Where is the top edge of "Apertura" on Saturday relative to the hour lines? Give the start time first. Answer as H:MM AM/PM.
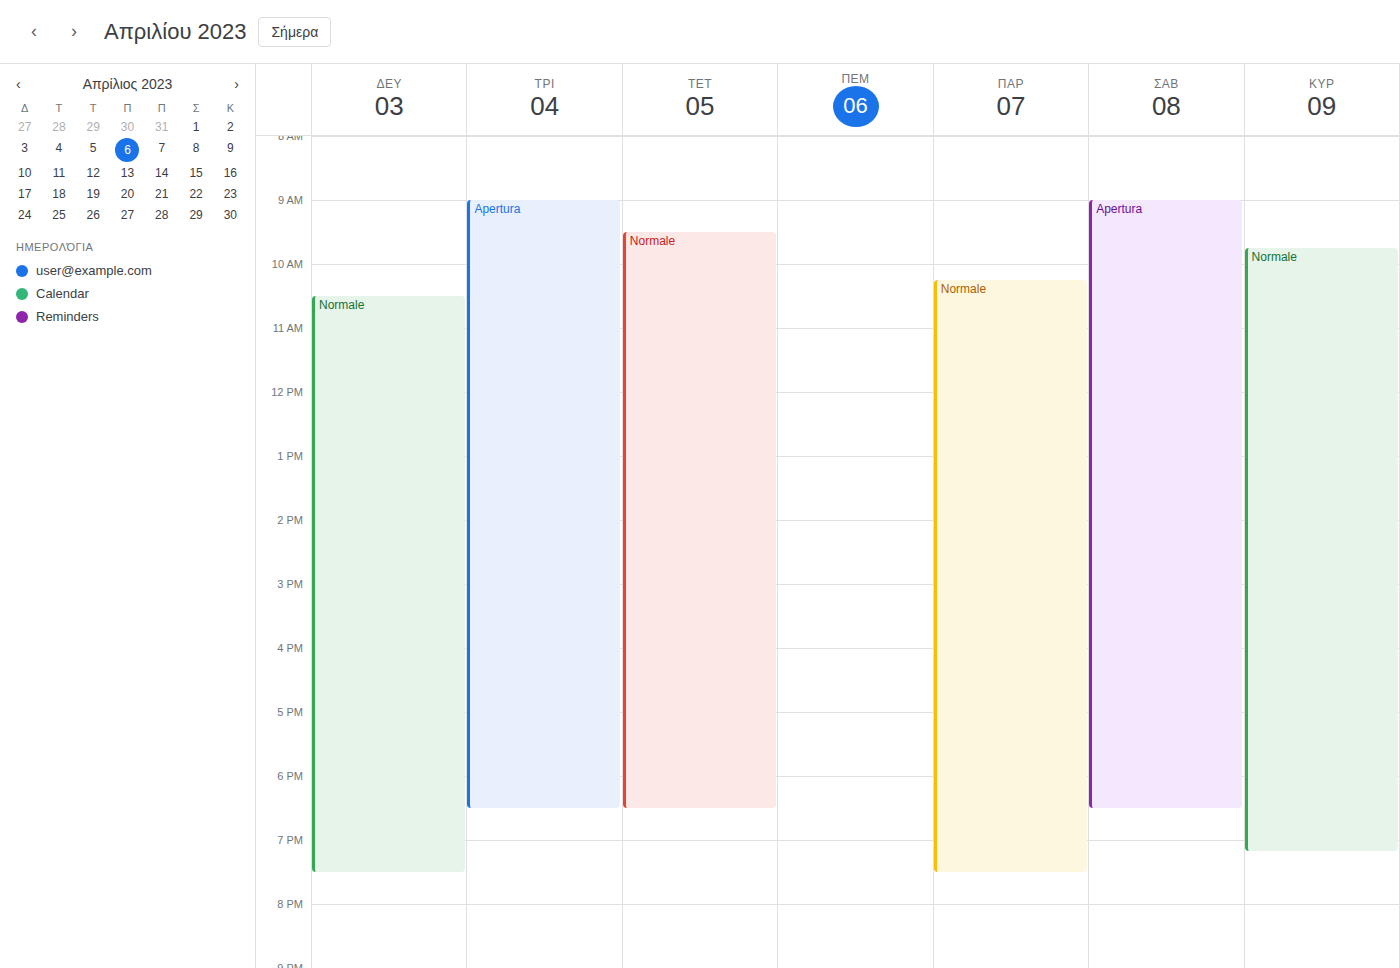
9:00 AM -- exactly on the 9 AM line.